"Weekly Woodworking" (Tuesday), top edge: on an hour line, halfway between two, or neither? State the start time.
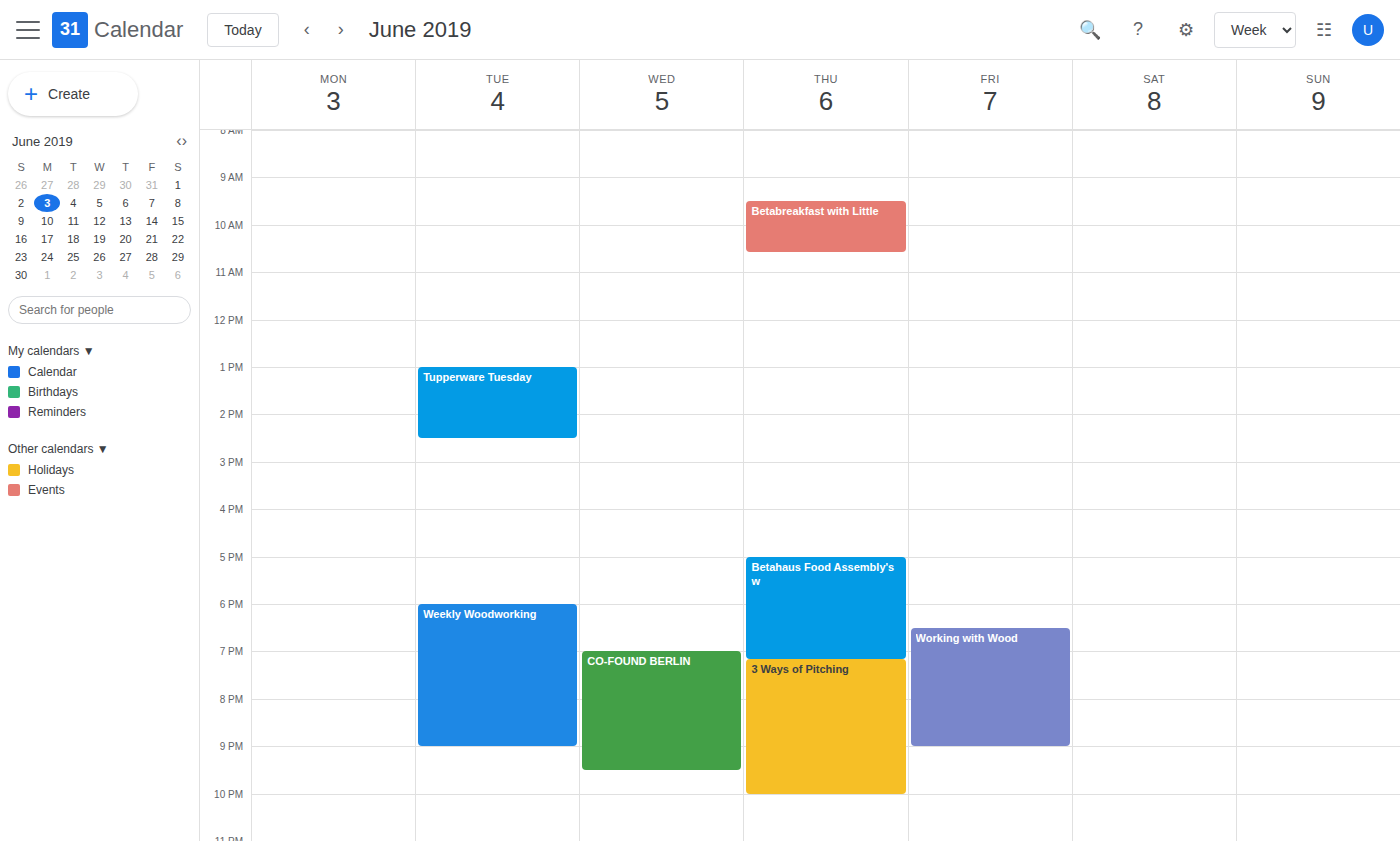
6:00 PM -- exactly on the 6 PM line.